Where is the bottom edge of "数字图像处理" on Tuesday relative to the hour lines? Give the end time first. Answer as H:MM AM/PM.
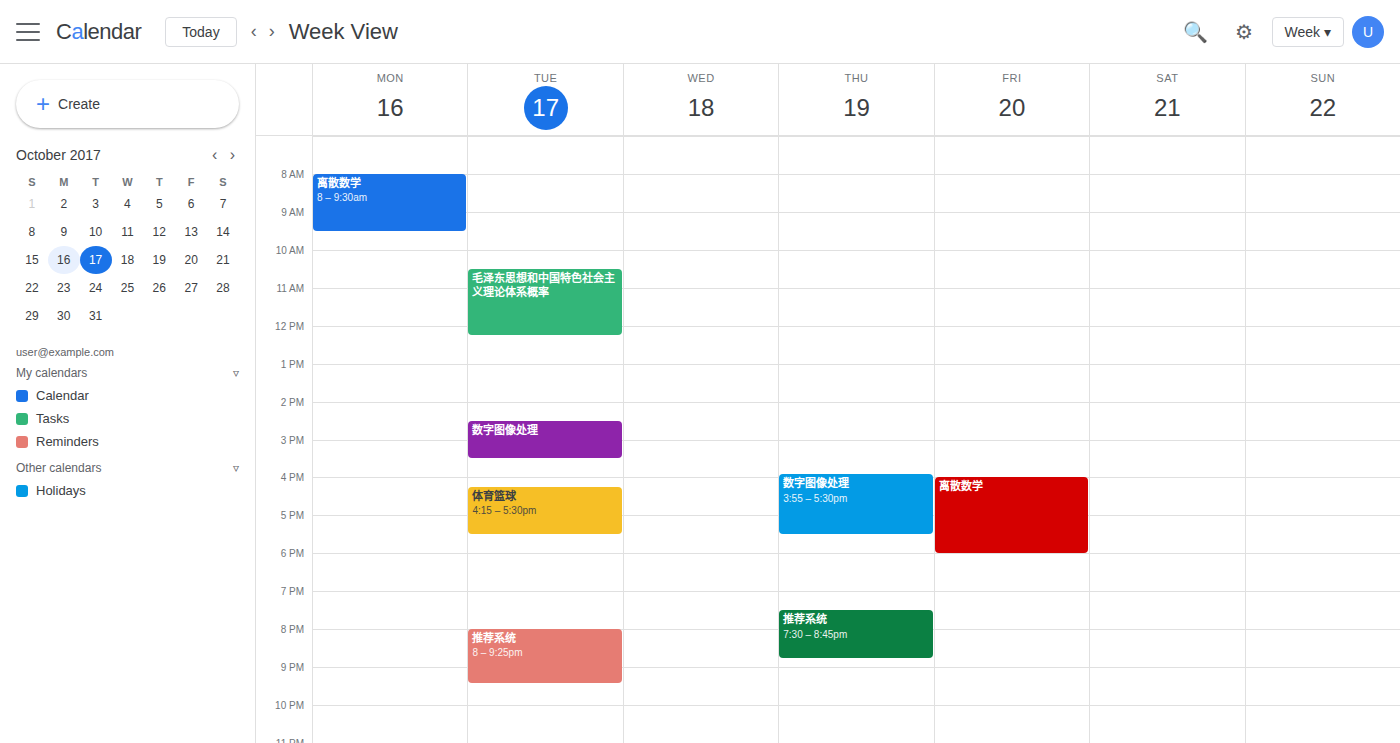
3:30 PM -- halfway between the 3 PM and 4 PM lines.